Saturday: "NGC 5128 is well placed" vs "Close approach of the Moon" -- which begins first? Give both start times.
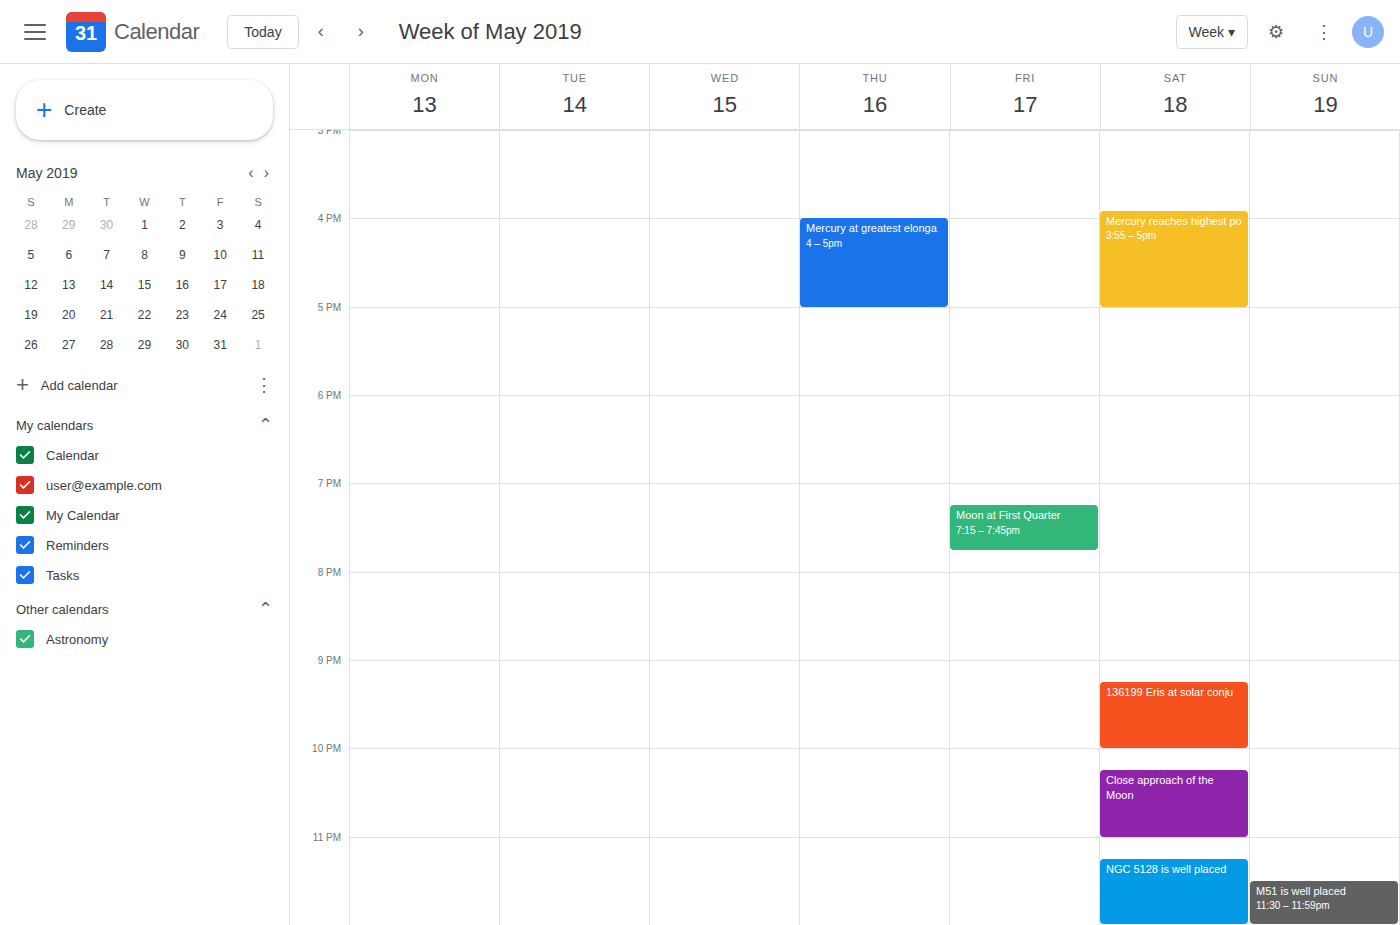
"Close approach of the Moon" 10:15 PM; "NGC 5128 is well placed" 11:15 PM.